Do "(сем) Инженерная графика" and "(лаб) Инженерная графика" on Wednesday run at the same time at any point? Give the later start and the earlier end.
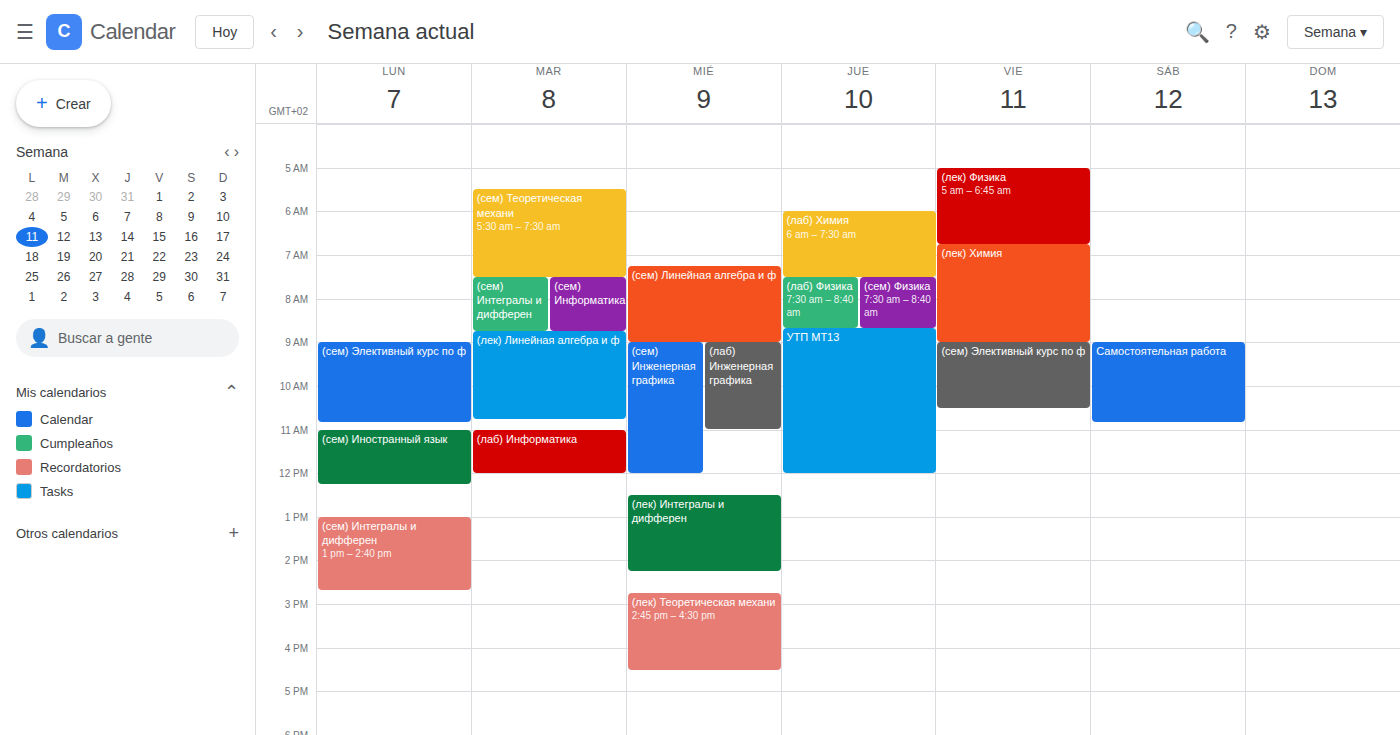
"(лаб) Инженерная графика" runs 9:00 AM to 11:00 AM, inside "(сем) Инженерная графика" -- they overlap.